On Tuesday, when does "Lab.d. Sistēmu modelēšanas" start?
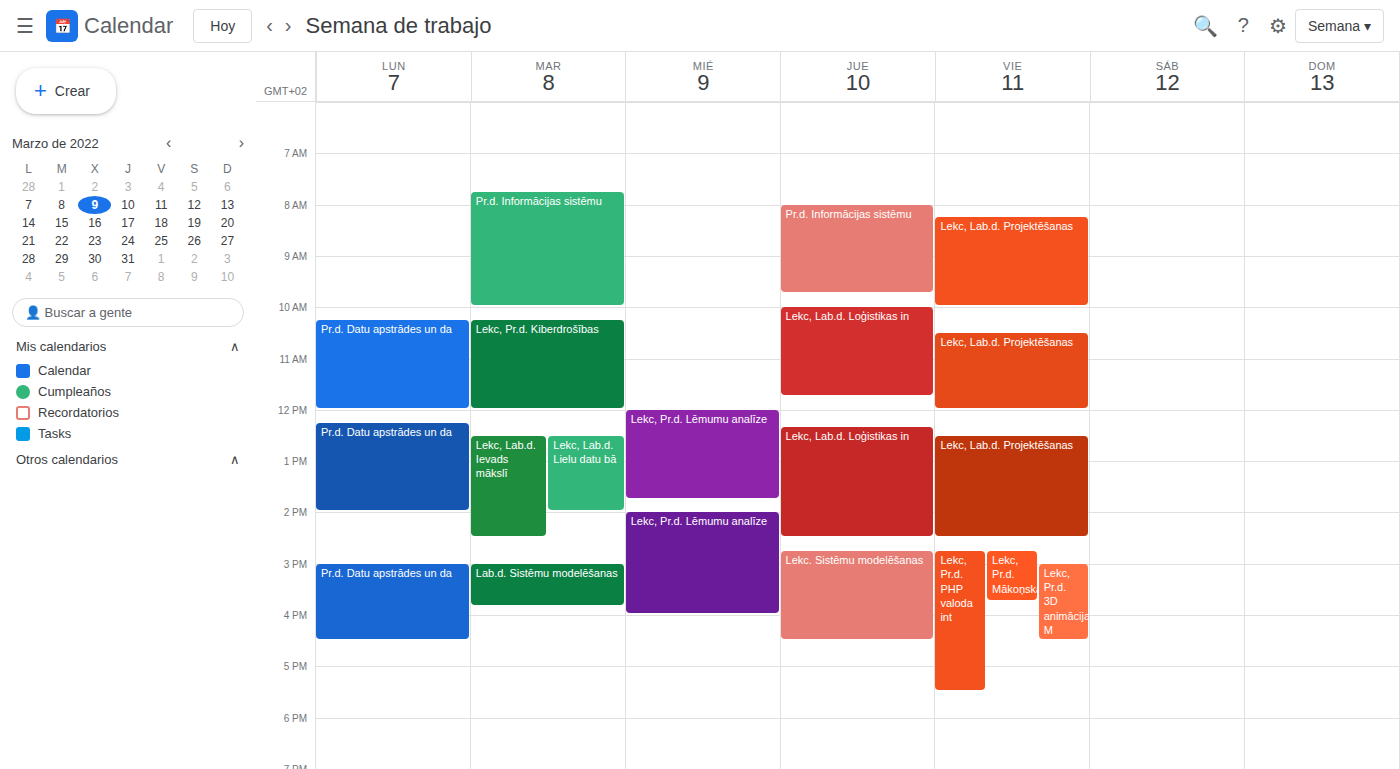
3:00 PM